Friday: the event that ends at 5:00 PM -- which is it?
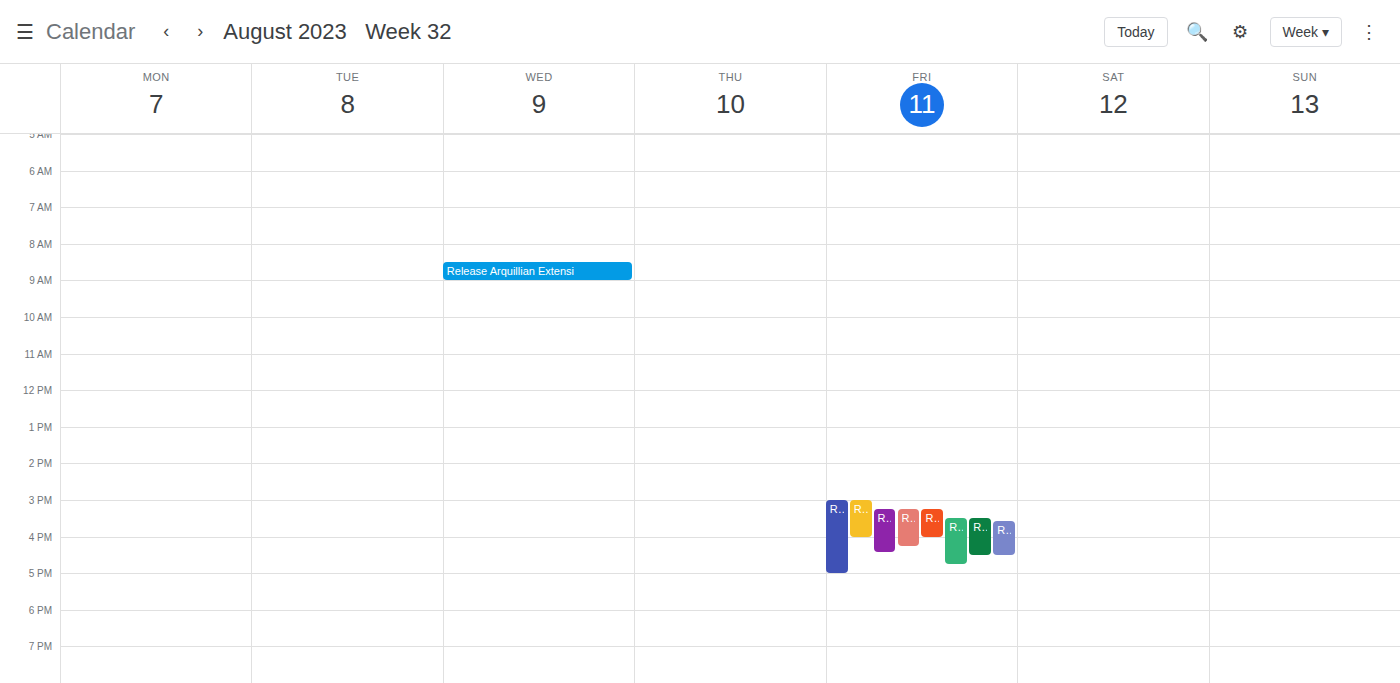
"Release screenRecorder 1.0"